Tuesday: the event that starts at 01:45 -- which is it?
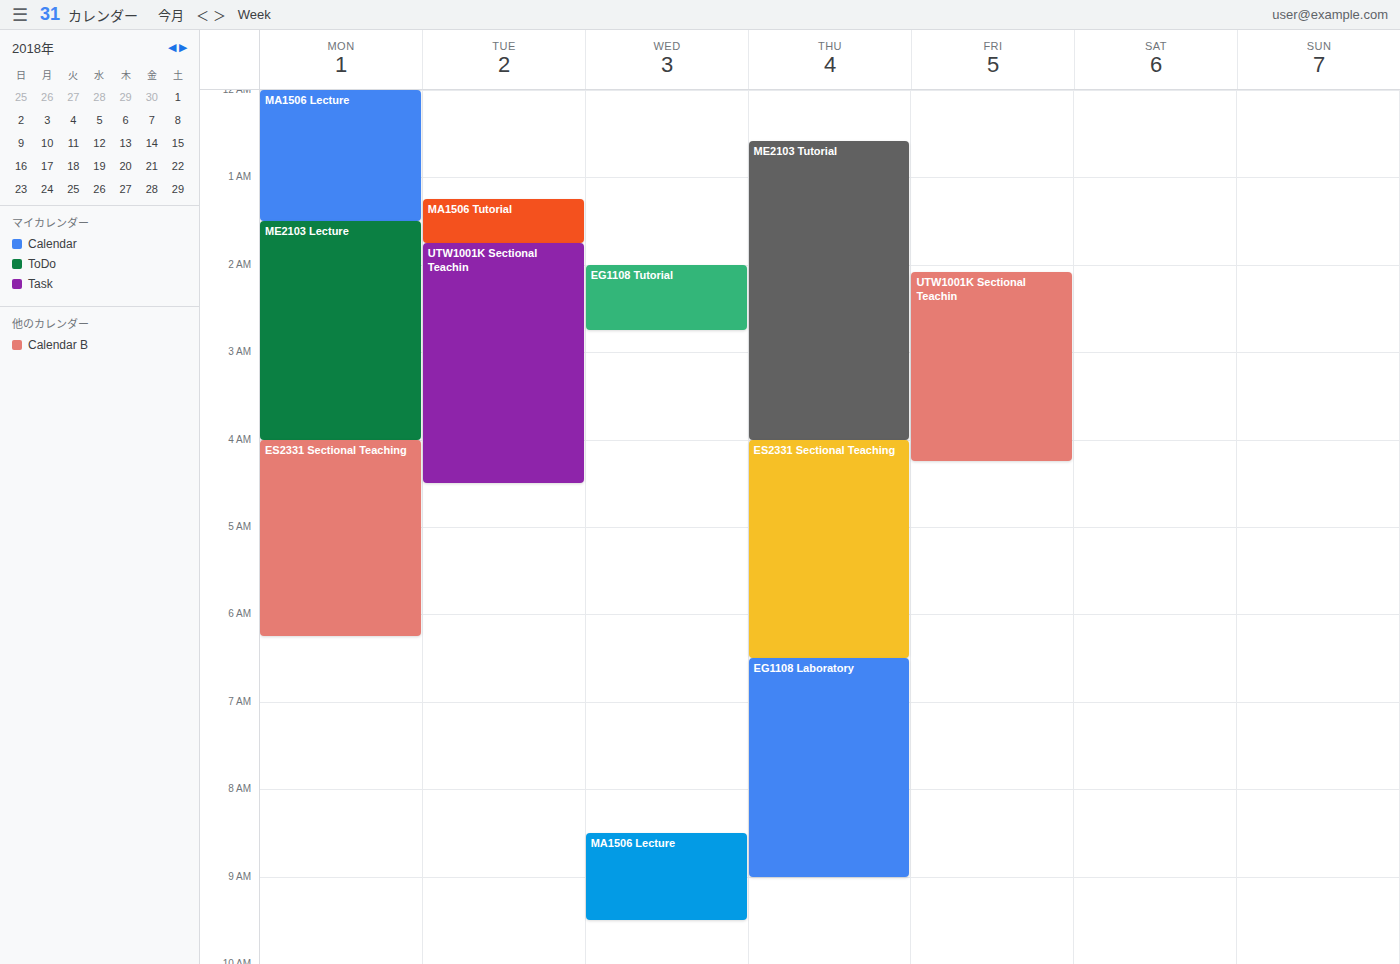
"UTW1001K Sectional Teachin"